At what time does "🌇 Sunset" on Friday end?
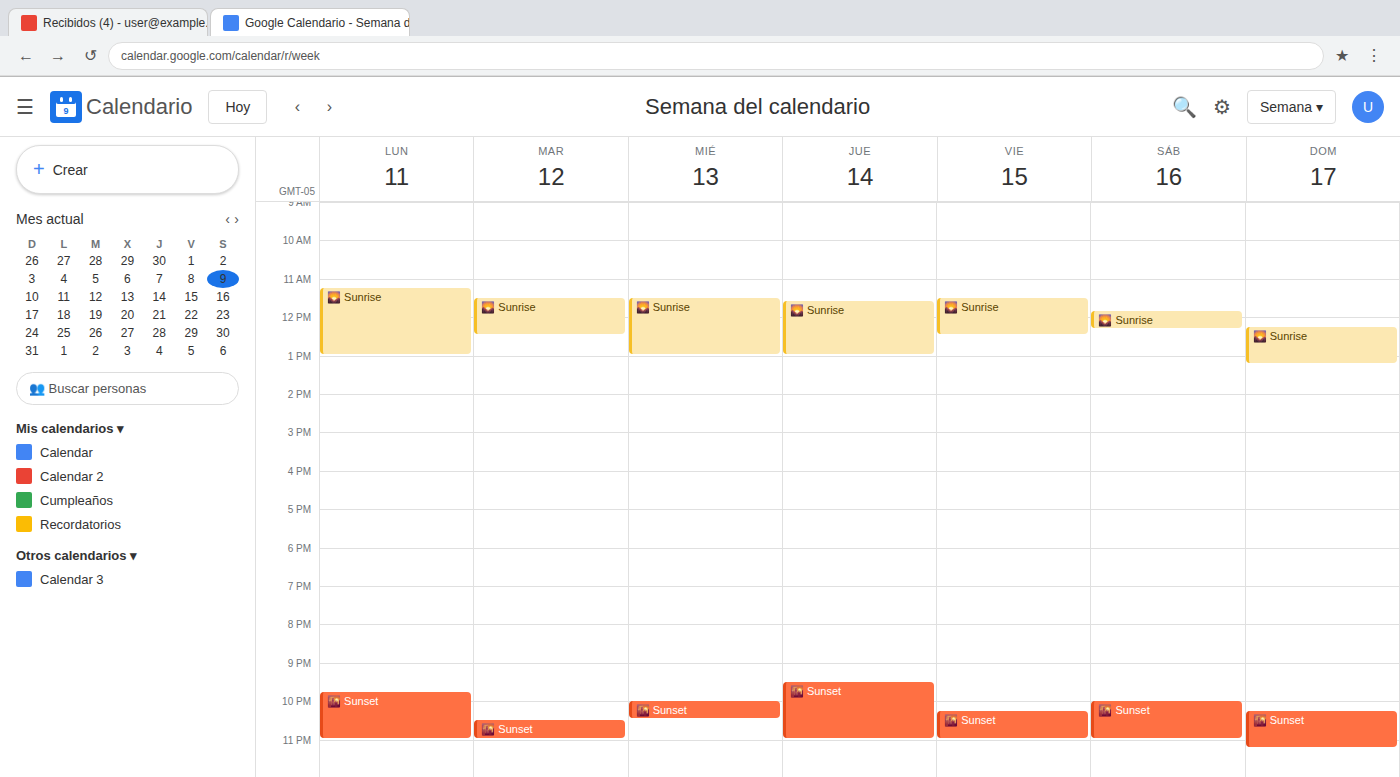
11:00 PM